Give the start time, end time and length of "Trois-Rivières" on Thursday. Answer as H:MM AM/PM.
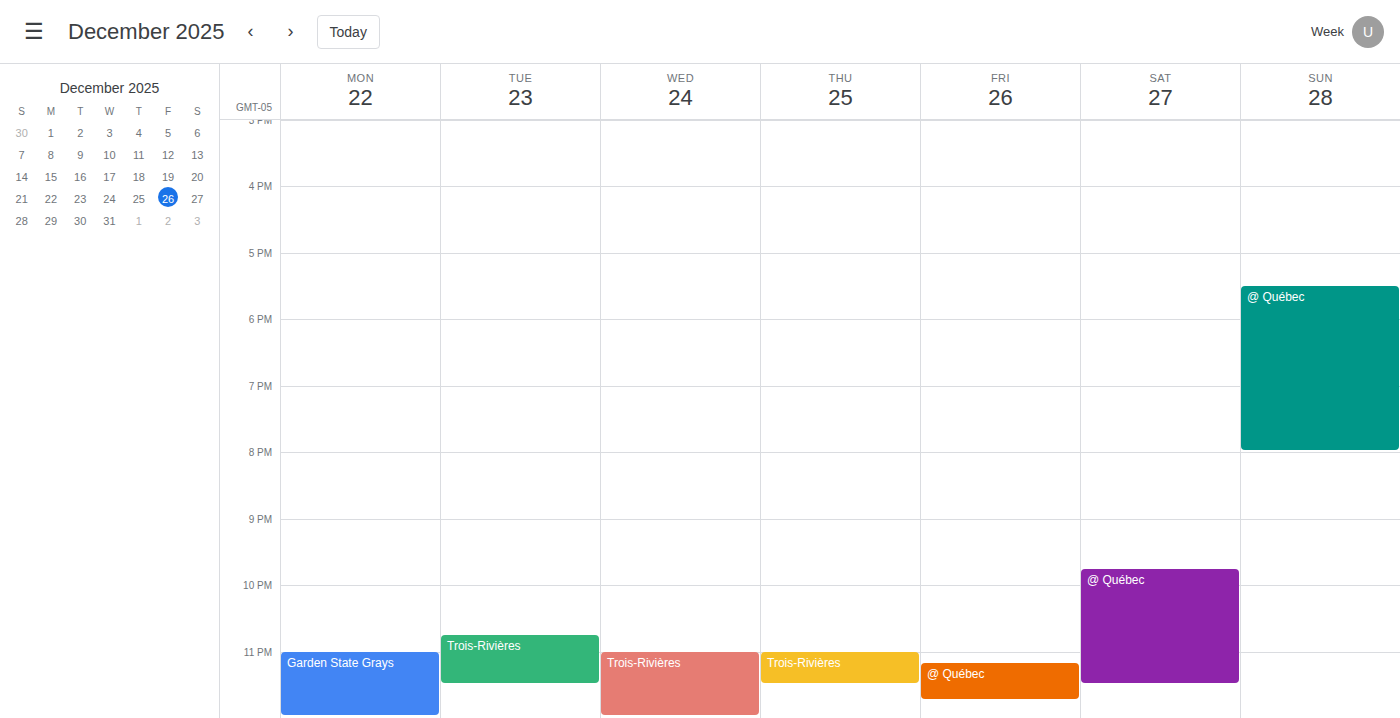
11:00 PM to 11:30 PM, 30 minutes